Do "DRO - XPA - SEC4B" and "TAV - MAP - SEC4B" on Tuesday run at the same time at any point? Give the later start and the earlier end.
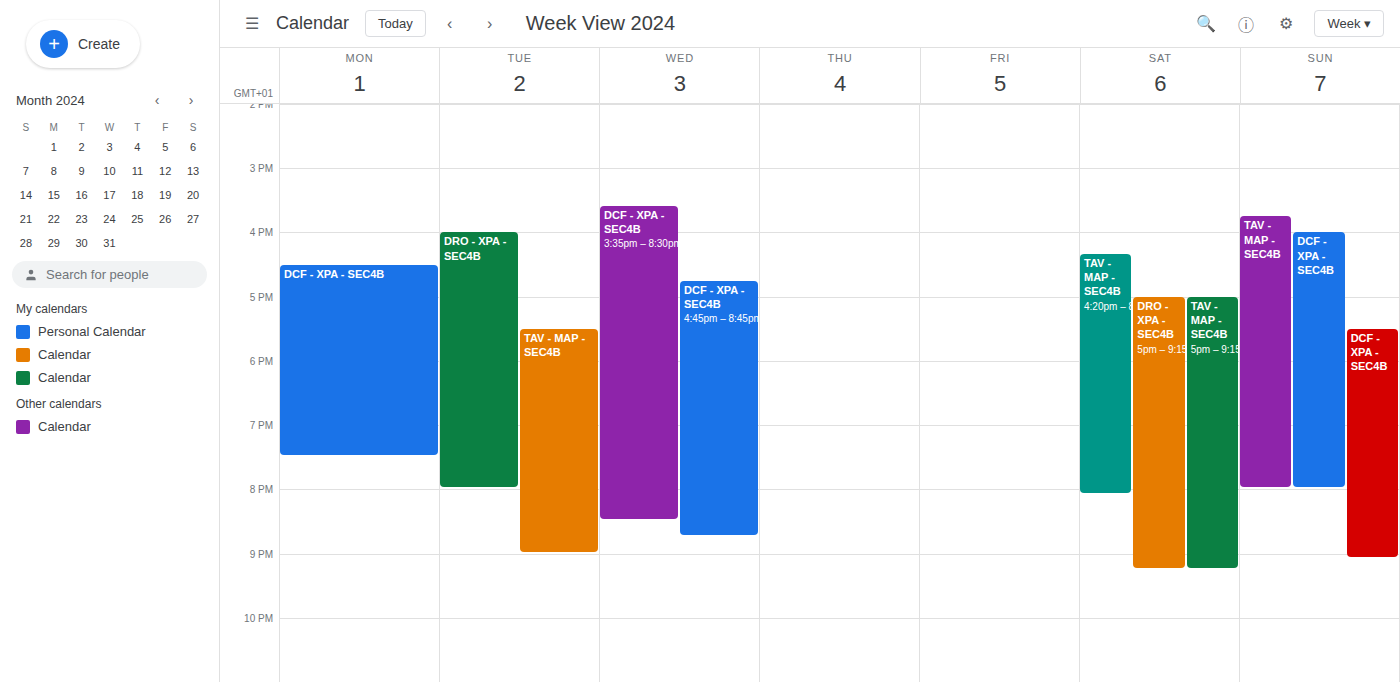
"TAV - MAP - SEC4B" starts at 17:30, before "DRO - XPA - SEC4B" ends at 20:00 -- they overlap.